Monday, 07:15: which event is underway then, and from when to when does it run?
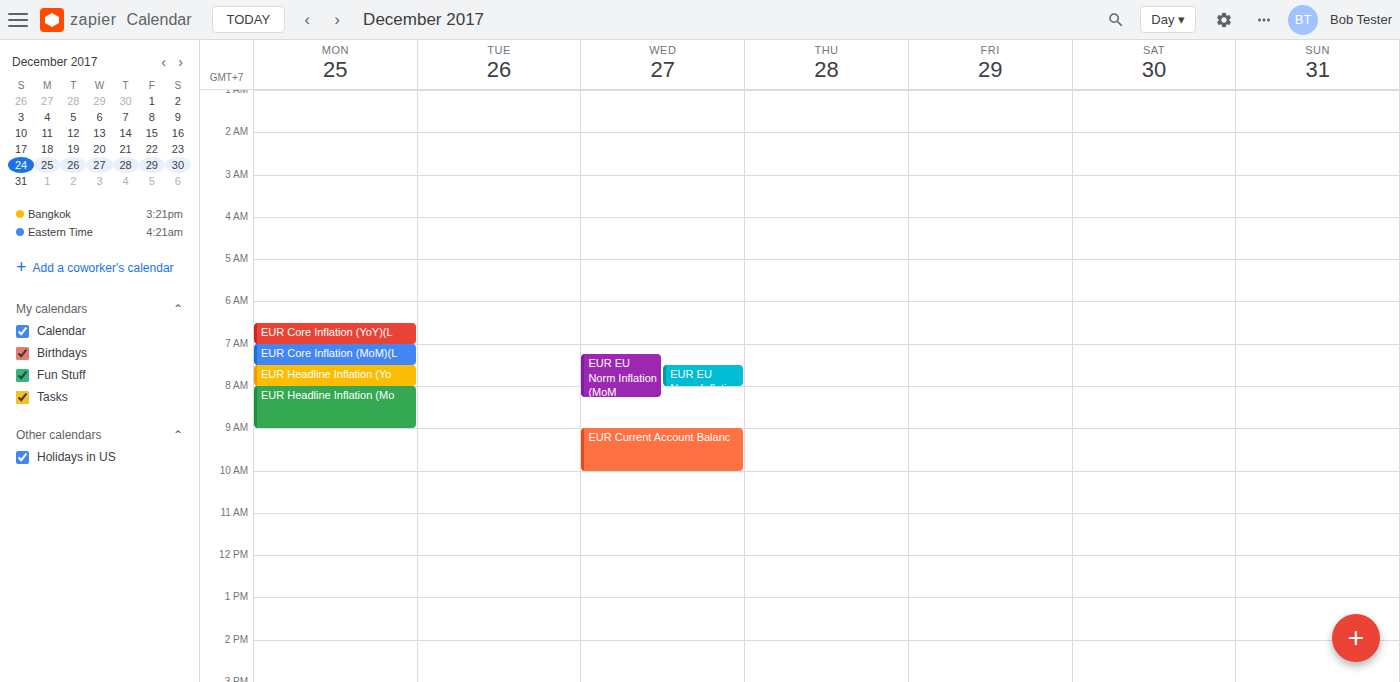
"EUR Core Inflation (MoM)(L", 07:00 to 07:30